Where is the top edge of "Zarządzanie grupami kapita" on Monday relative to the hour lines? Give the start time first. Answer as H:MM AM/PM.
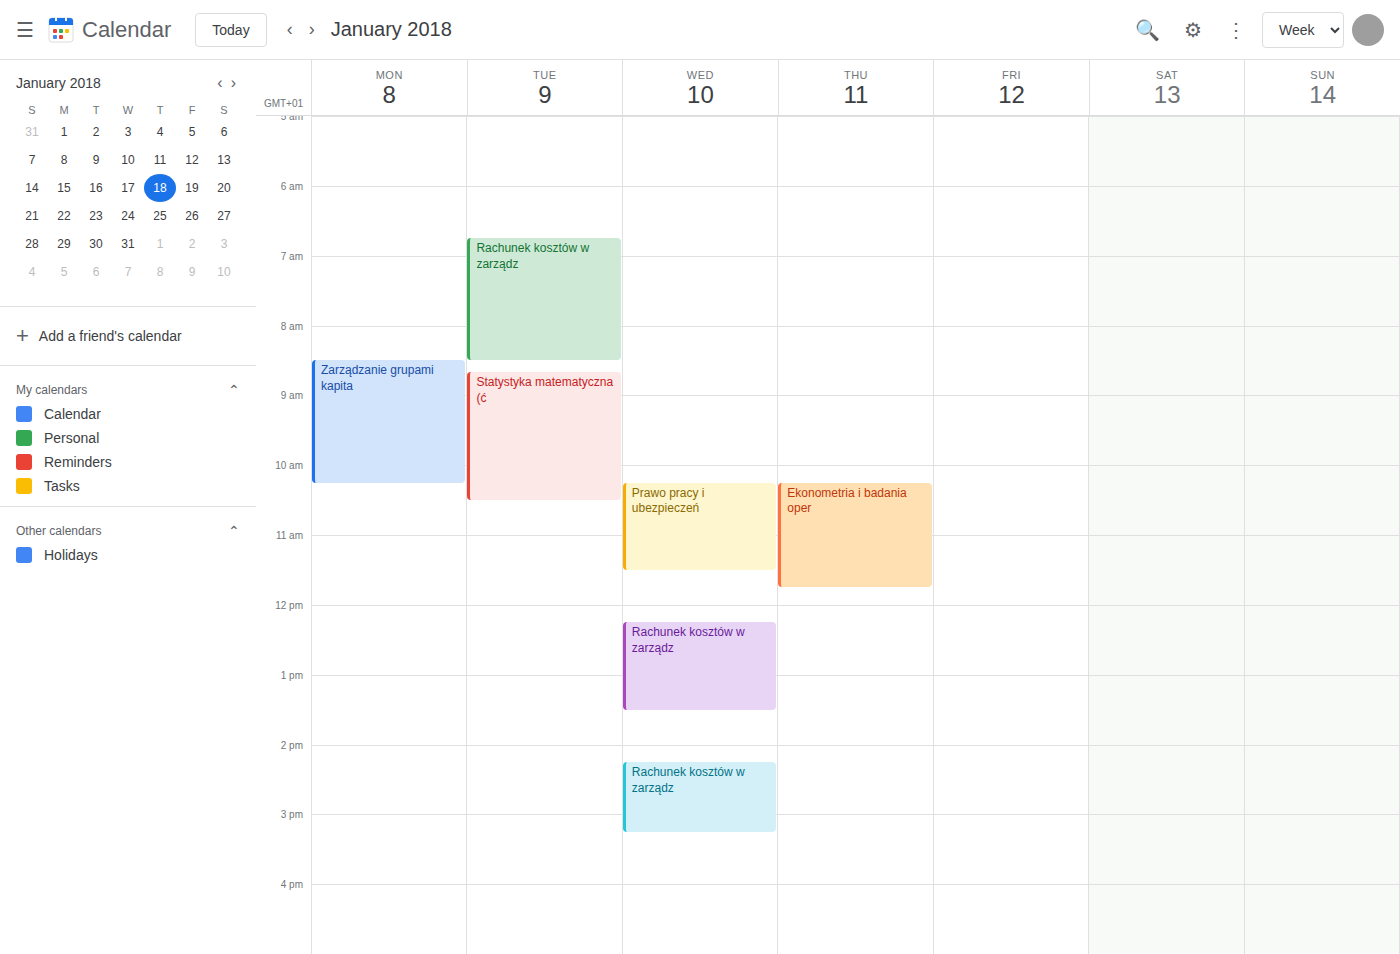
8:30 AM -- halfway between the 8 AM and 9 AM lines.